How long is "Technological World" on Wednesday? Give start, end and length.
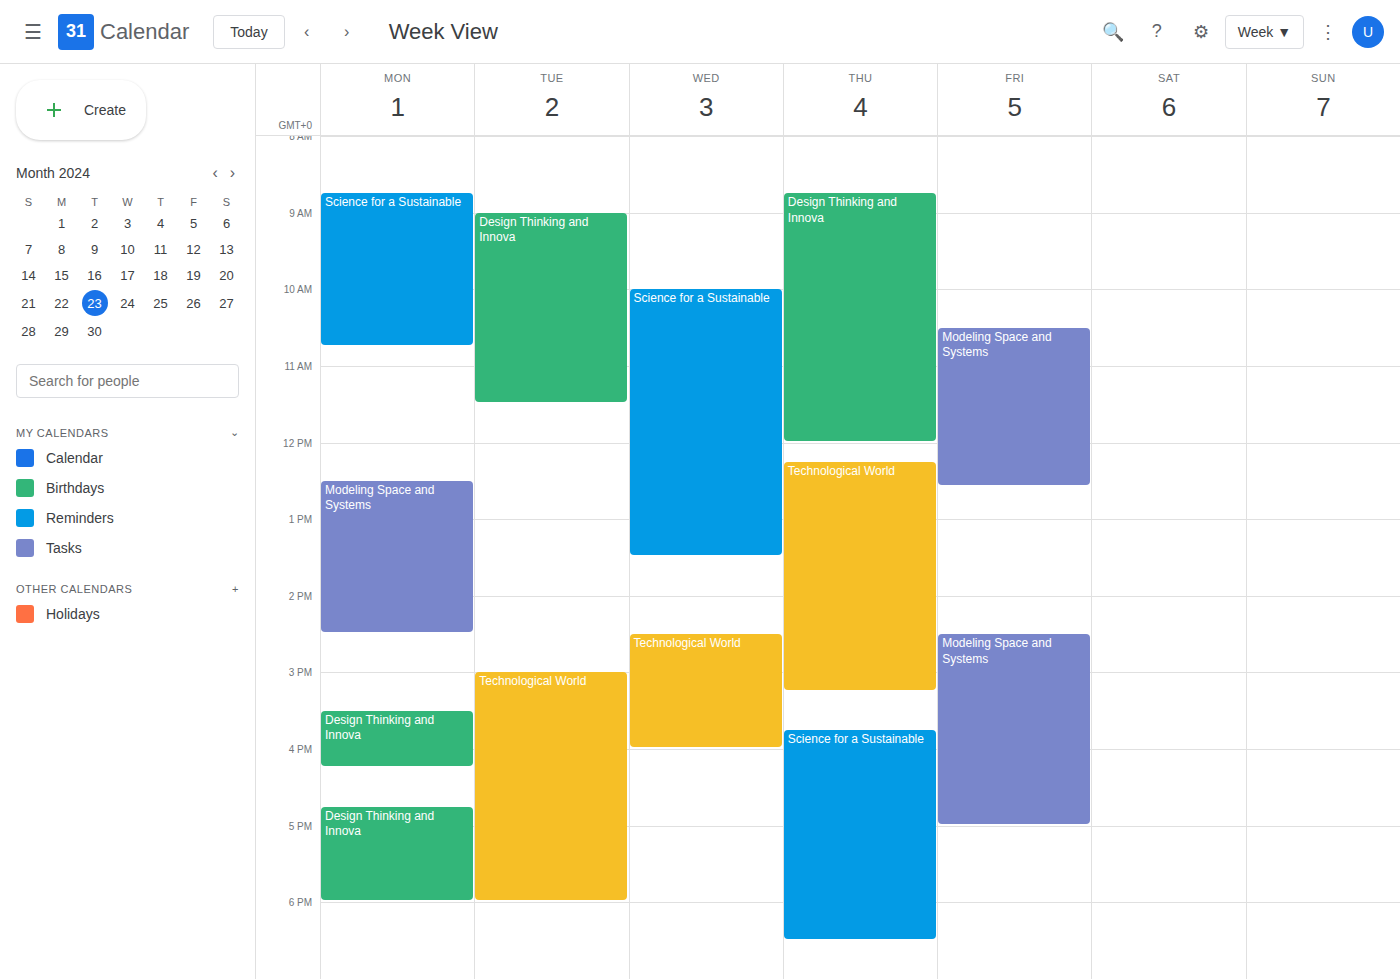
2:30 PM to 4:00 PM, 1 hour 30 minutes